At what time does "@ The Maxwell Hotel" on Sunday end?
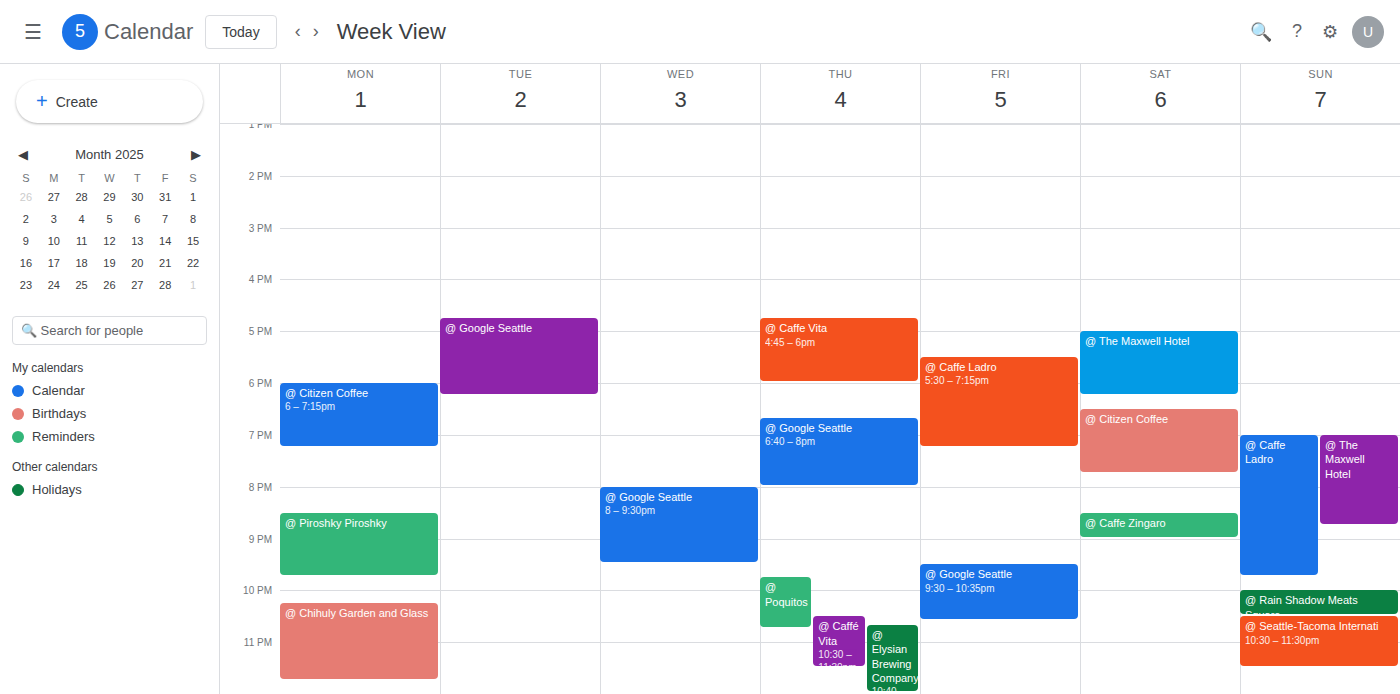
8:45 PM